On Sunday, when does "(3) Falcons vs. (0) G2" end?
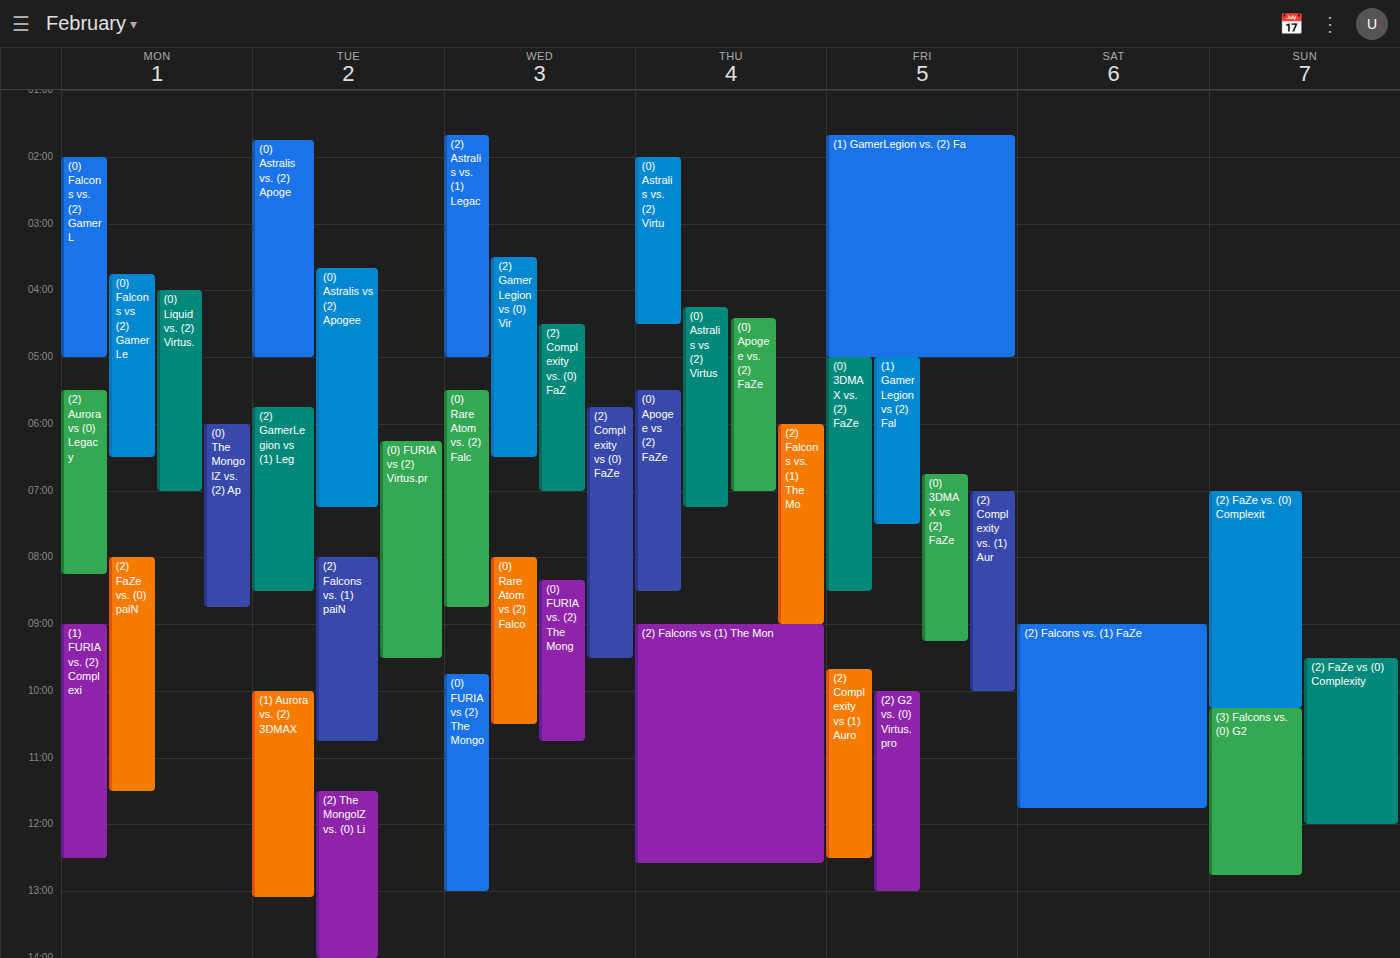
12:45 PM